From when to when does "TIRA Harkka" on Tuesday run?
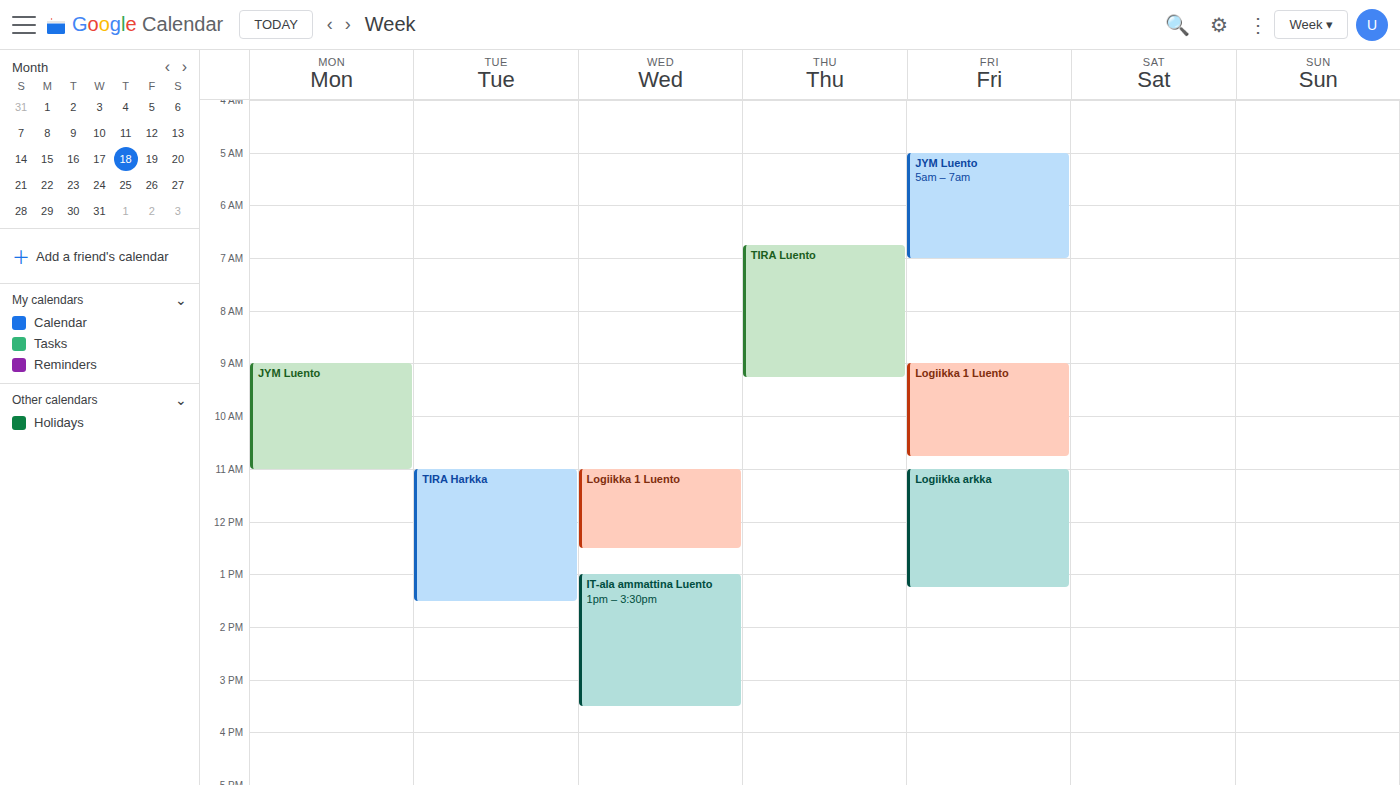
11:00 AM to 1:30 PM